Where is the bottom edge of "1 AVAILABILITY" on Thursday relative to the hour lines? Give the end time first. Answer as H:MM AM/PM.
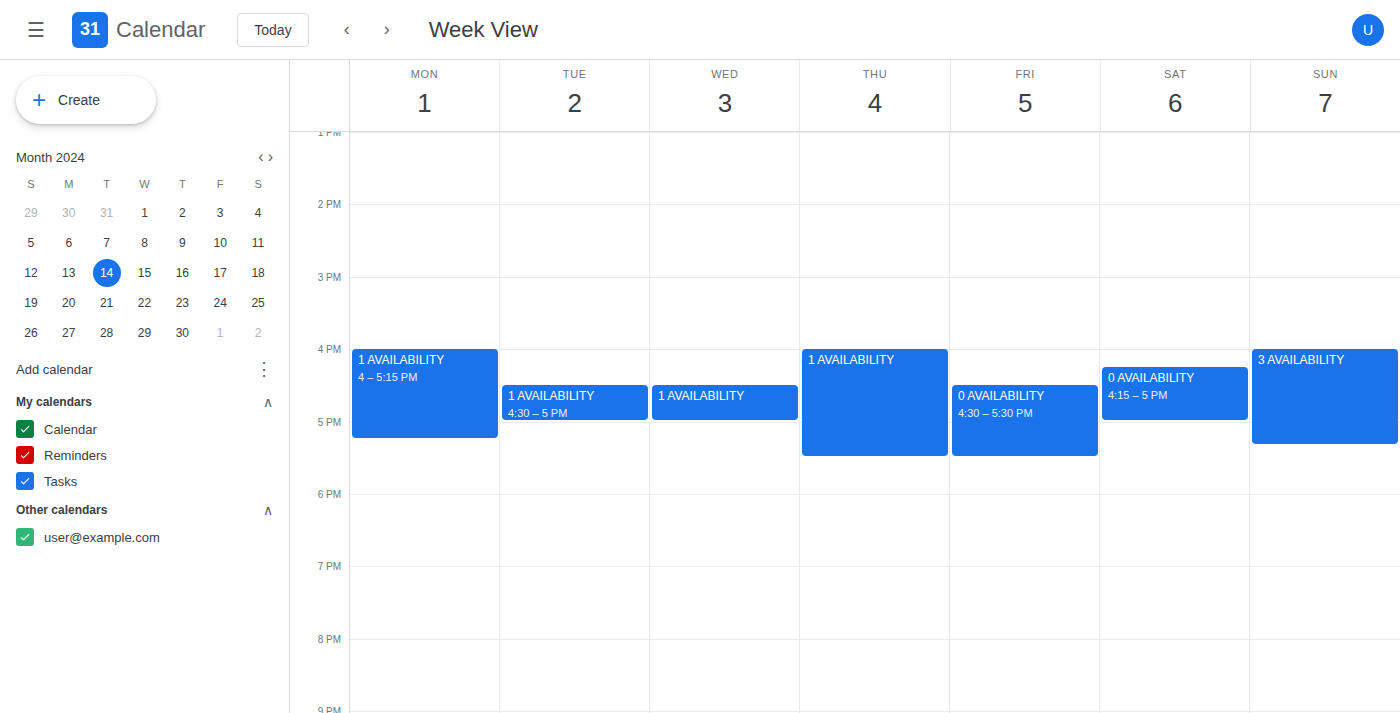
5:30 PM -- halfway between the 5 PM and 6 PM lines.